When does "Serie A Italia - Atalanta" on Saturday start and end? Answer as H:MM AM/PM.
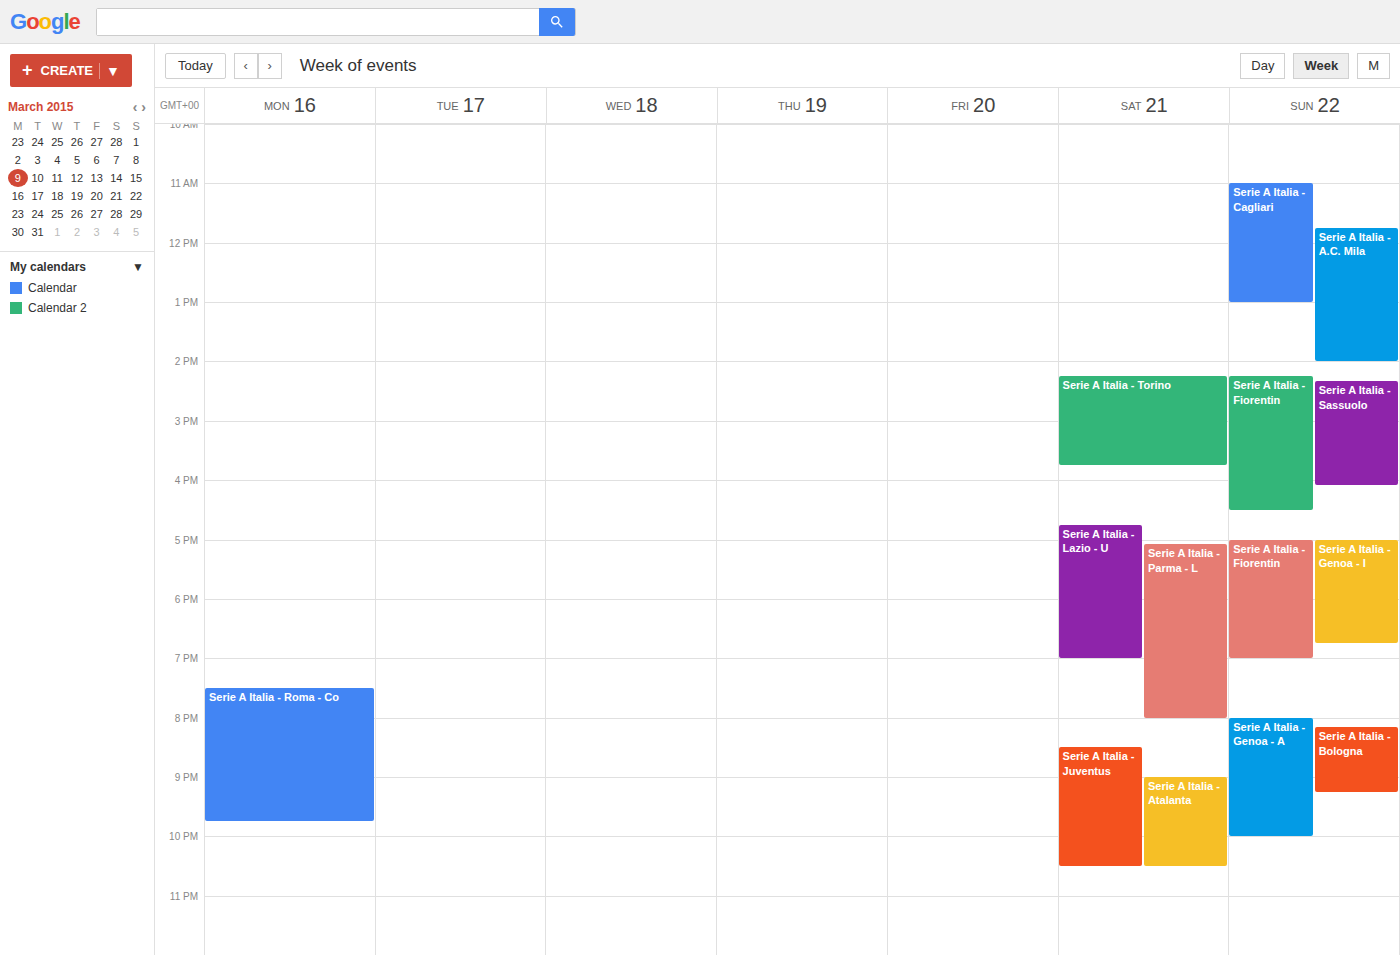
9:00 PM to 10:30 PM